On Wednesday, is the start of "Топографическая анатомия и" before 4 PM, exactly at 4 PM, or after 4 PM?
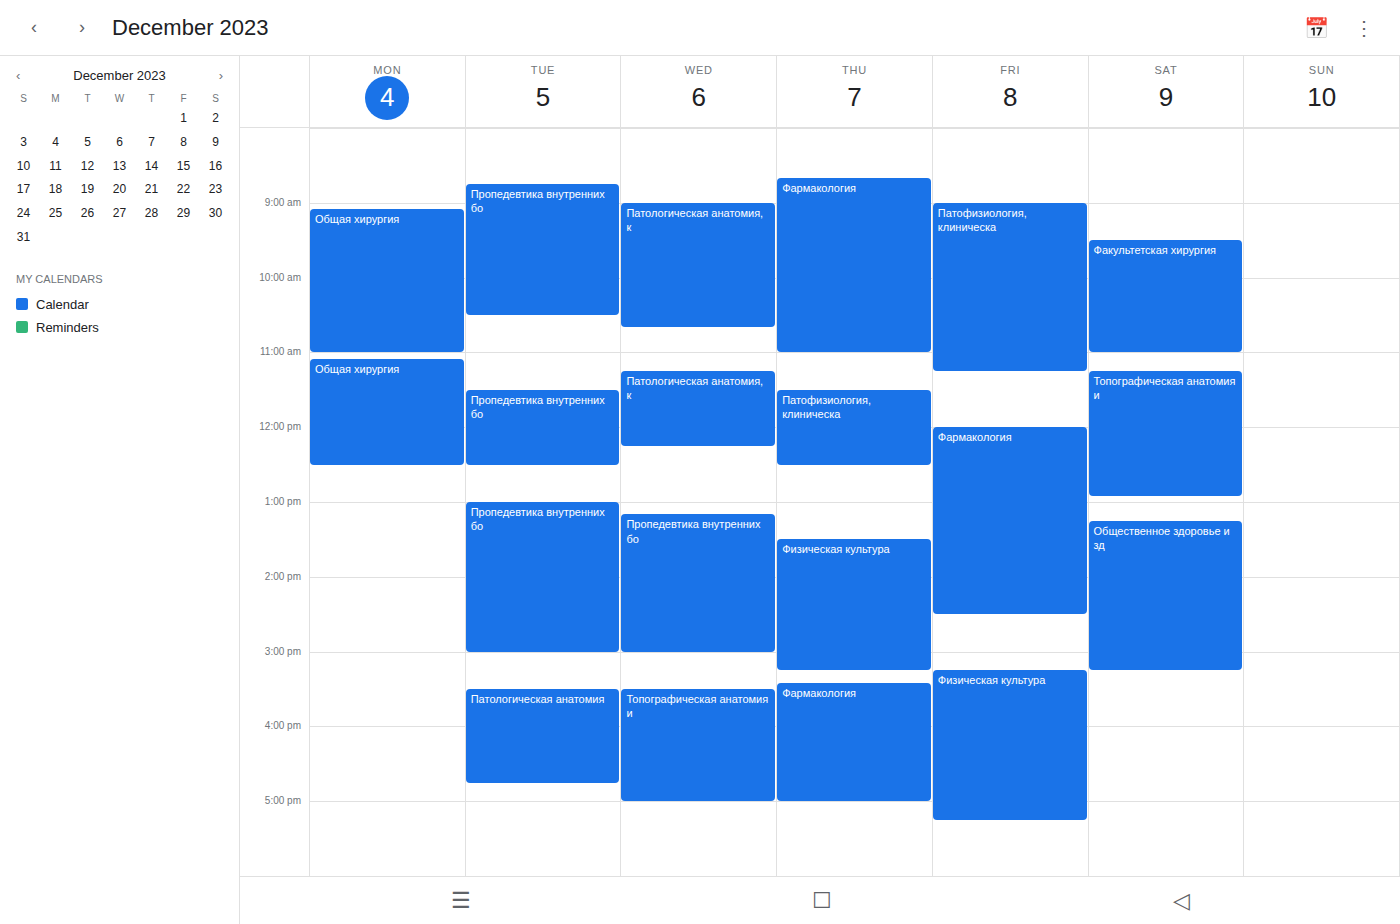
3:30 PM -- before 4 PM, 30 minutes above the 4 PM line.